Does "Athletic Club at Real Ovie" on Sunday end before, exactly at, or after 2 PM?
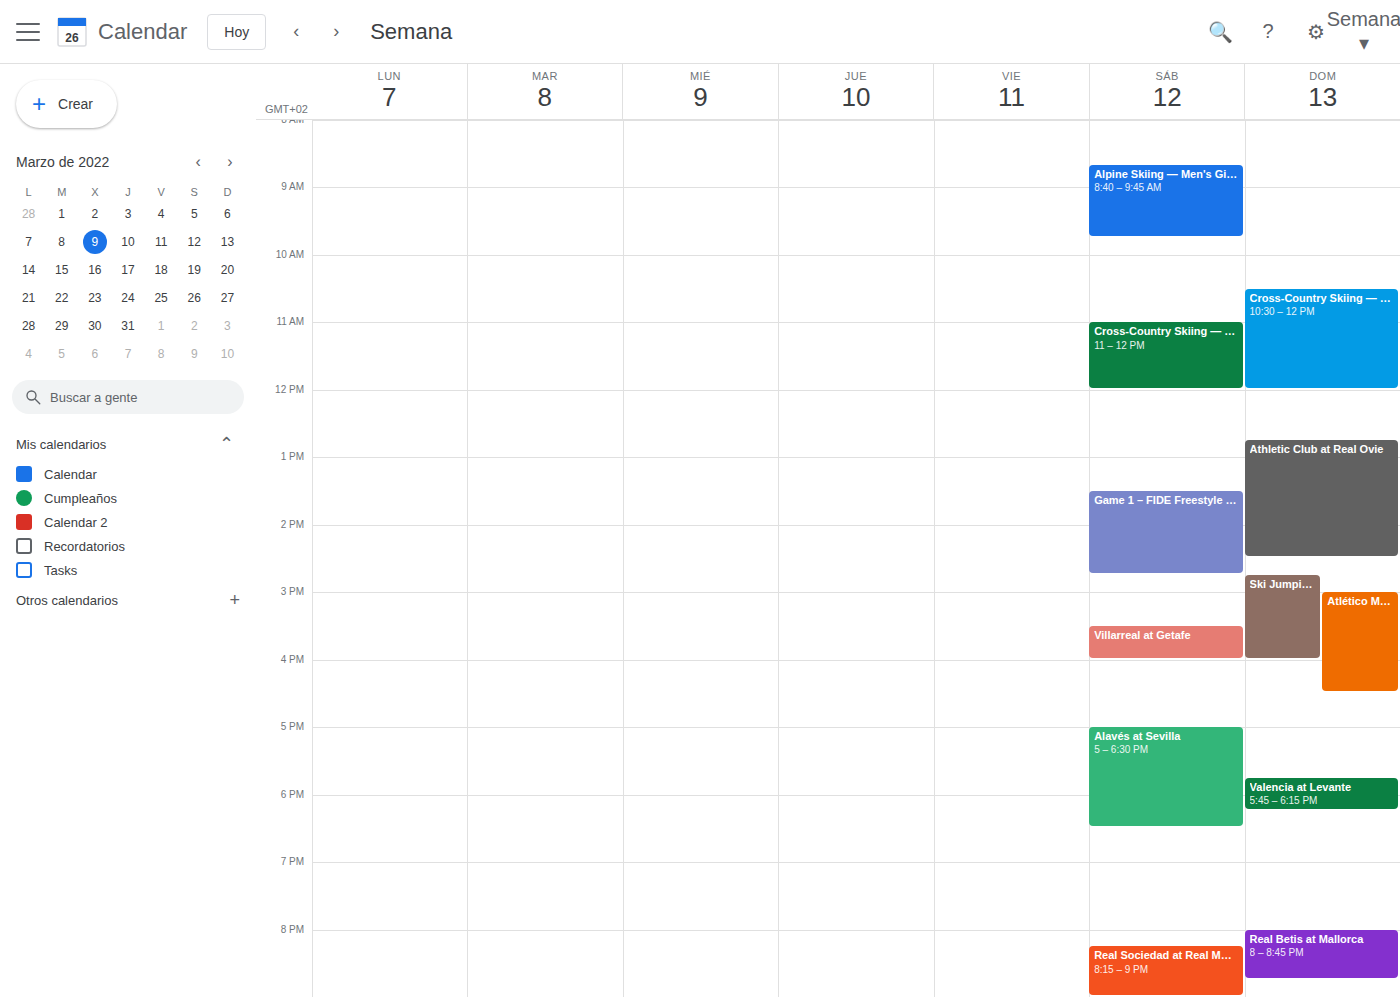
2:30 PM -- after 2 PM, 30 minutes below the 2 PM line.